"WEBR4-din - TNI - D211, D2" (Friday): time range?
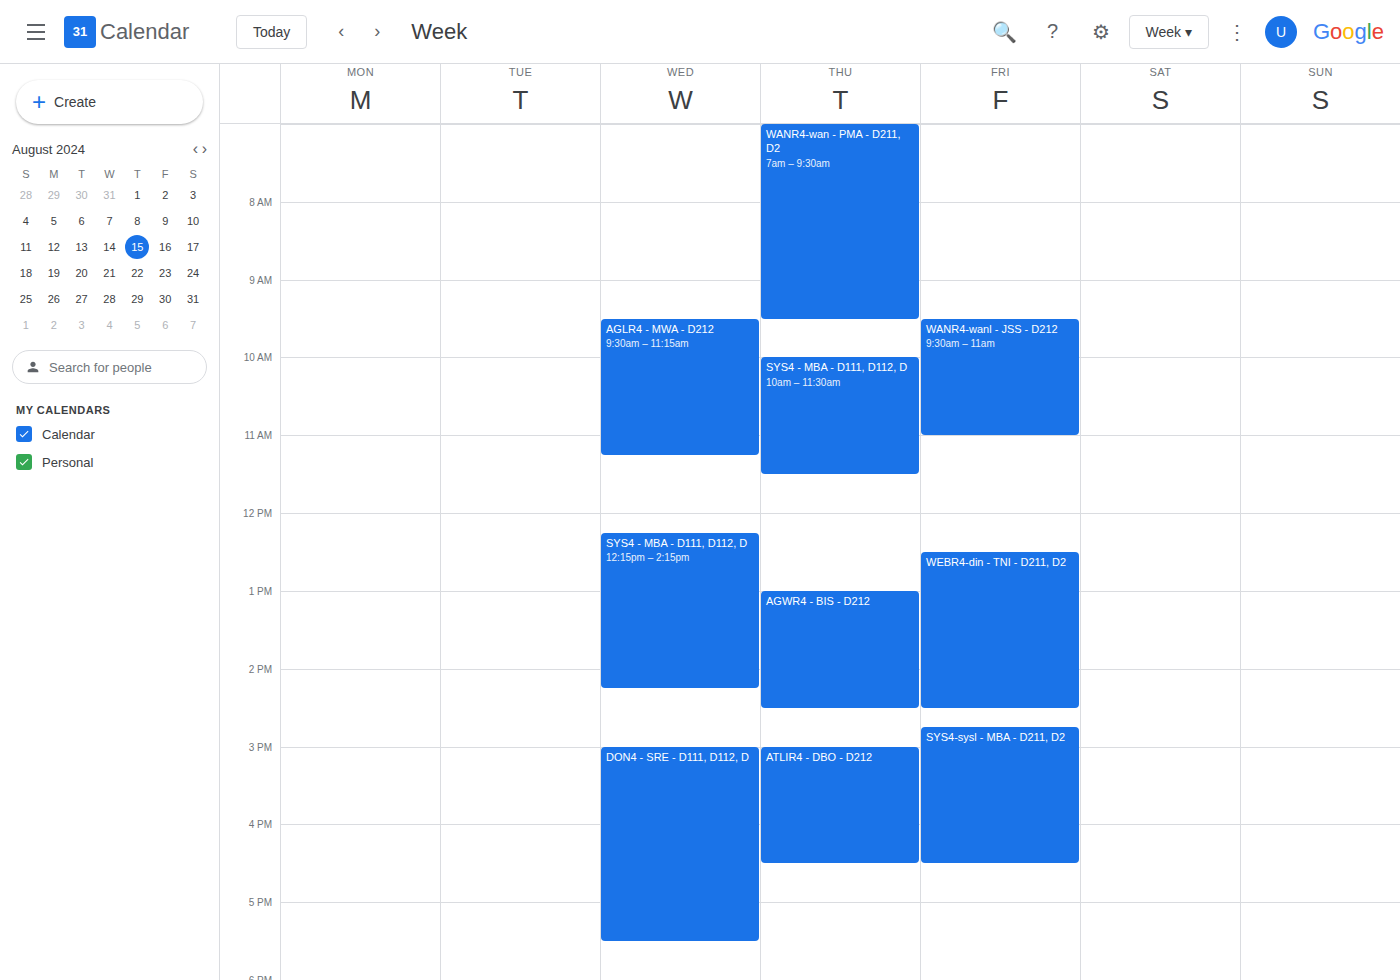
12:30 PM to 2:30 PM